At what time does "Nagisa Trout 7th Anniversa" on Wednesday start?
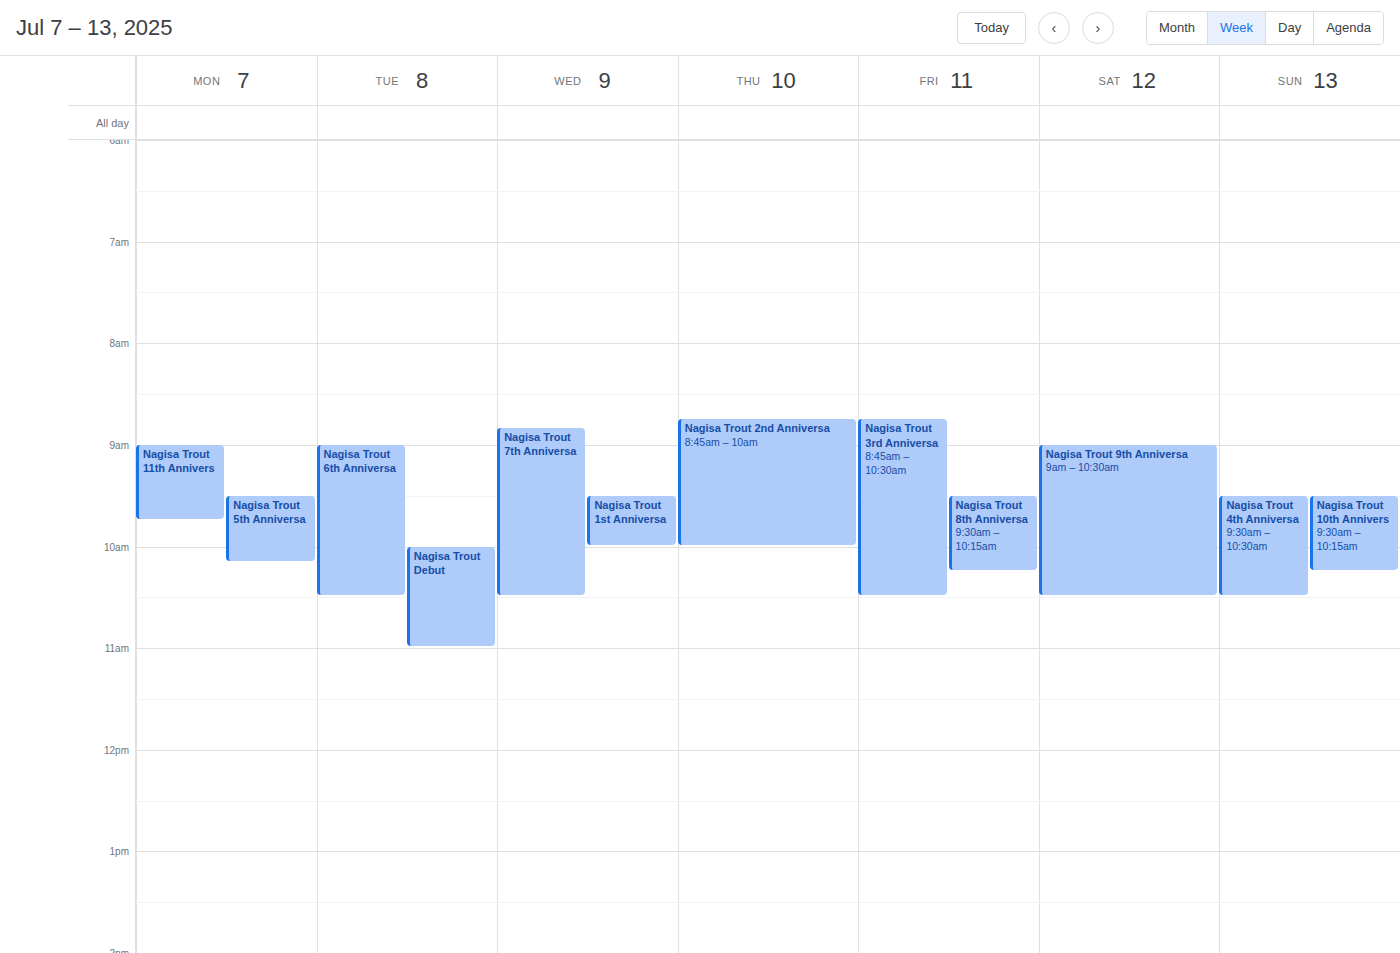
8:50 AM